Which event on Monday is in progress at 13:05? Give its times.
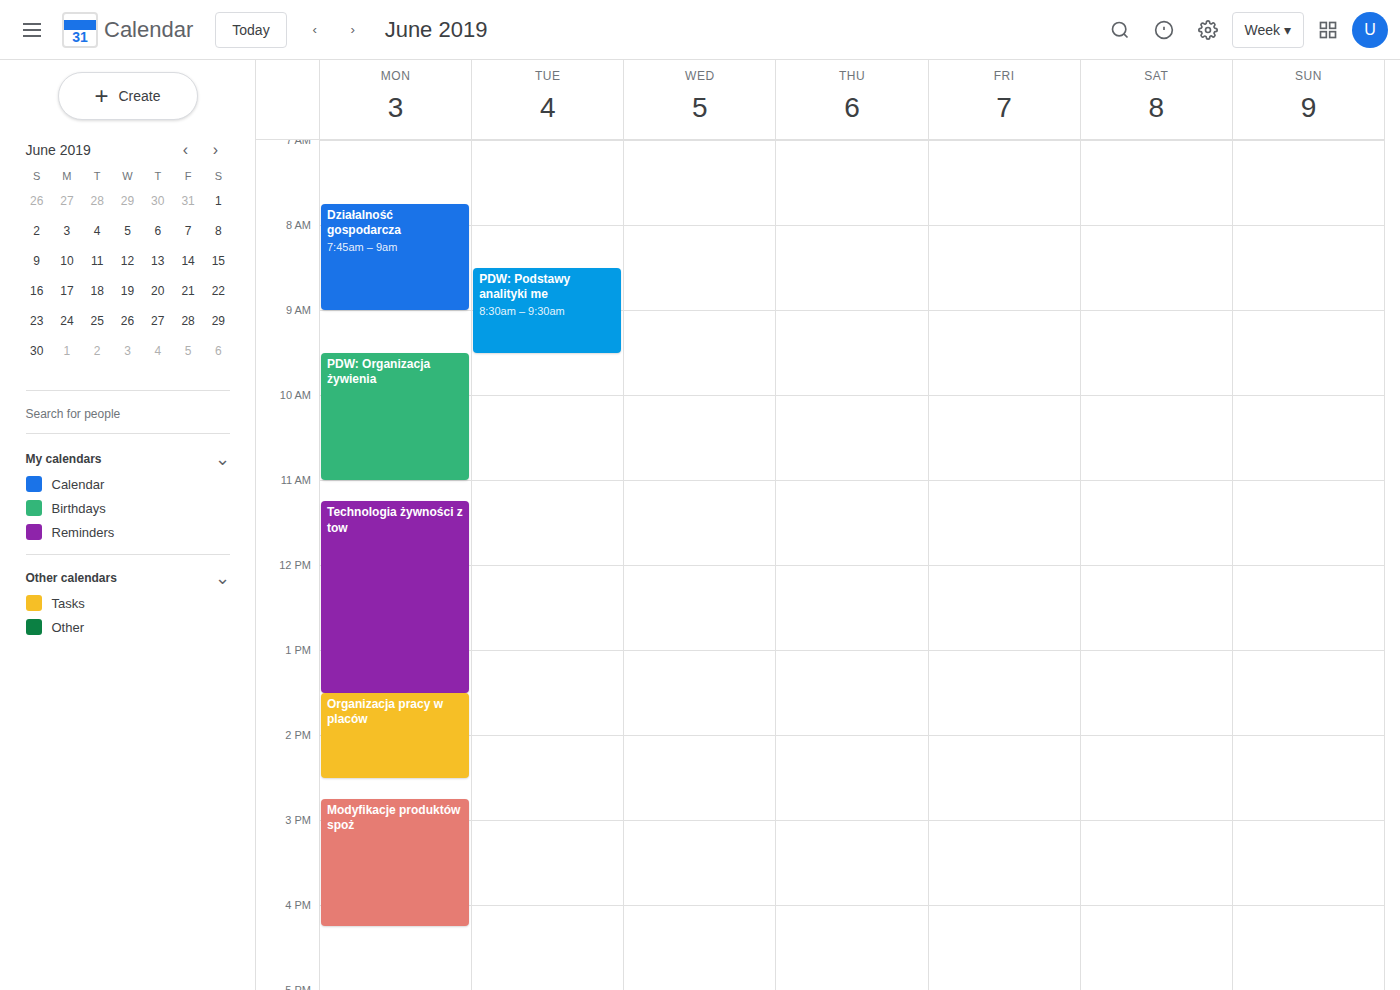
"Technologia żywności z tow", 11:15 to 13:30